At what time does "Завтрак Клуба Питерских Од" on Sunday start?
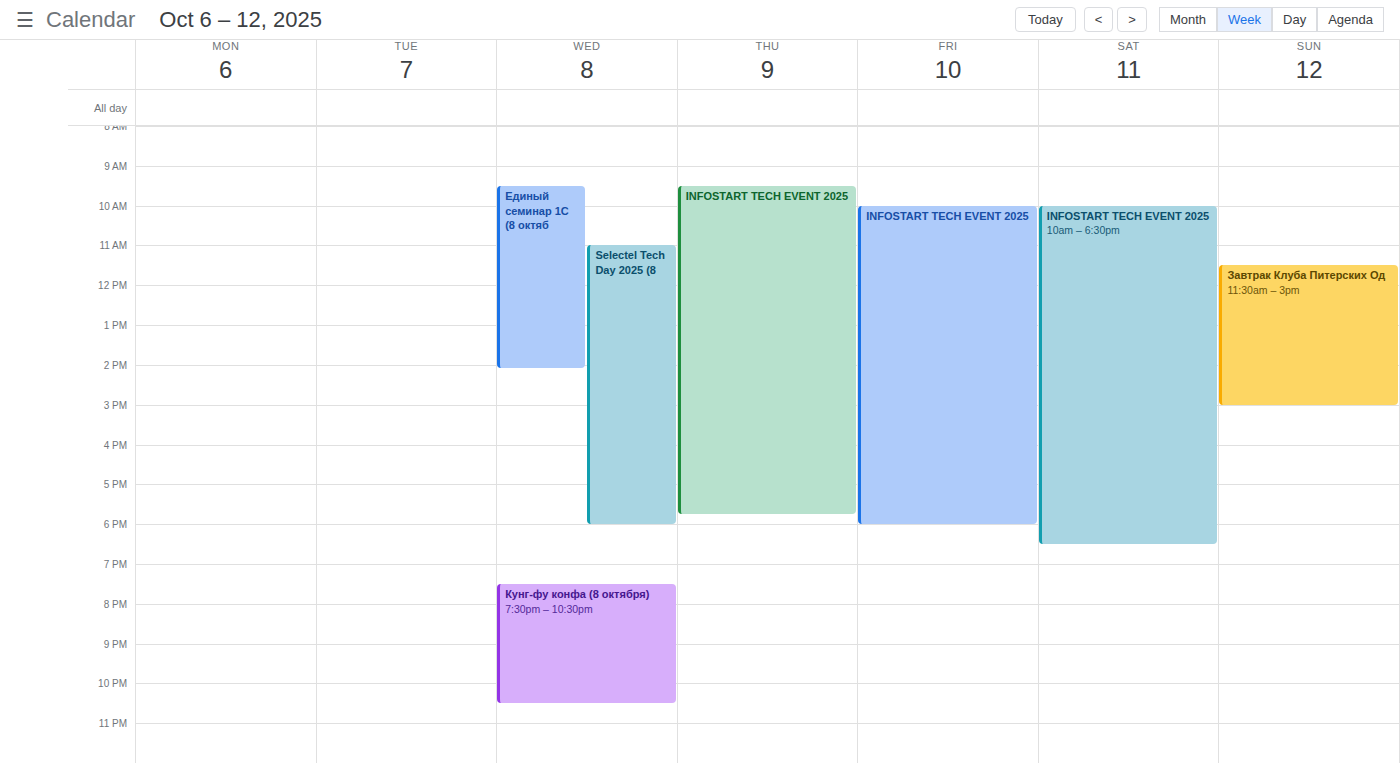
11:30